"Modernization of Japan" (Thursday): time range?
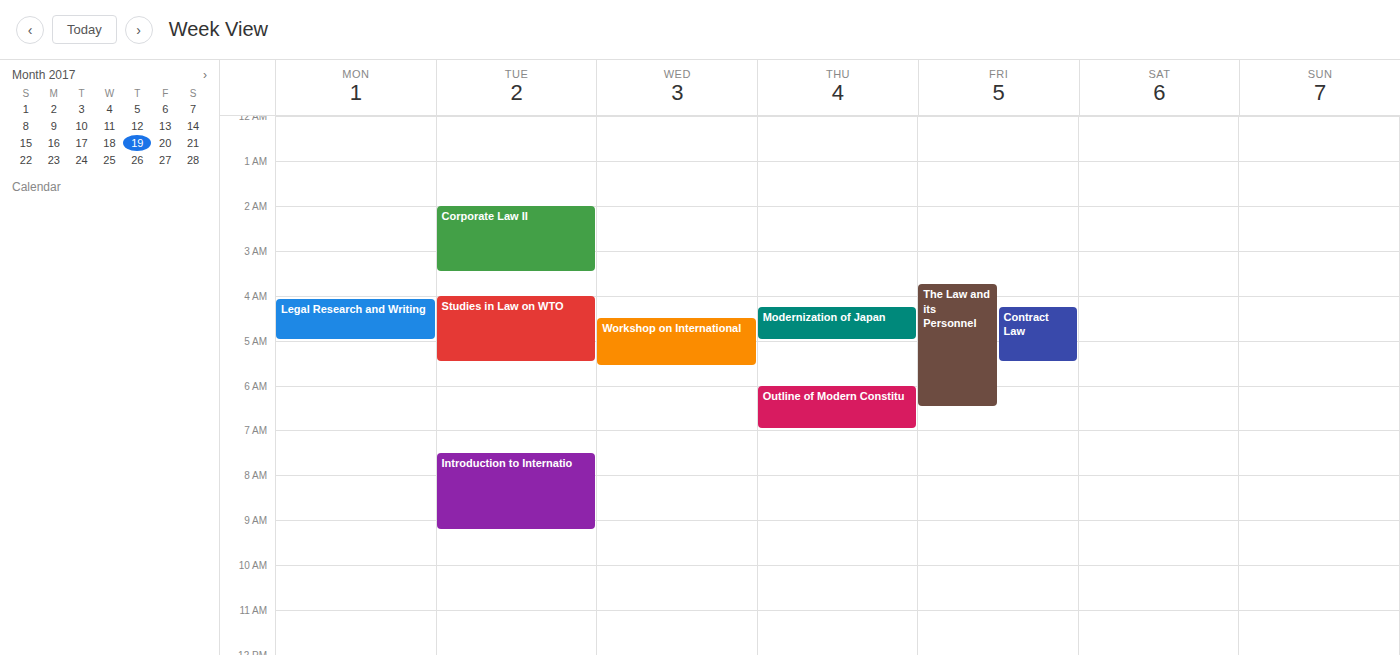
4:15 AM to 5:00 AM